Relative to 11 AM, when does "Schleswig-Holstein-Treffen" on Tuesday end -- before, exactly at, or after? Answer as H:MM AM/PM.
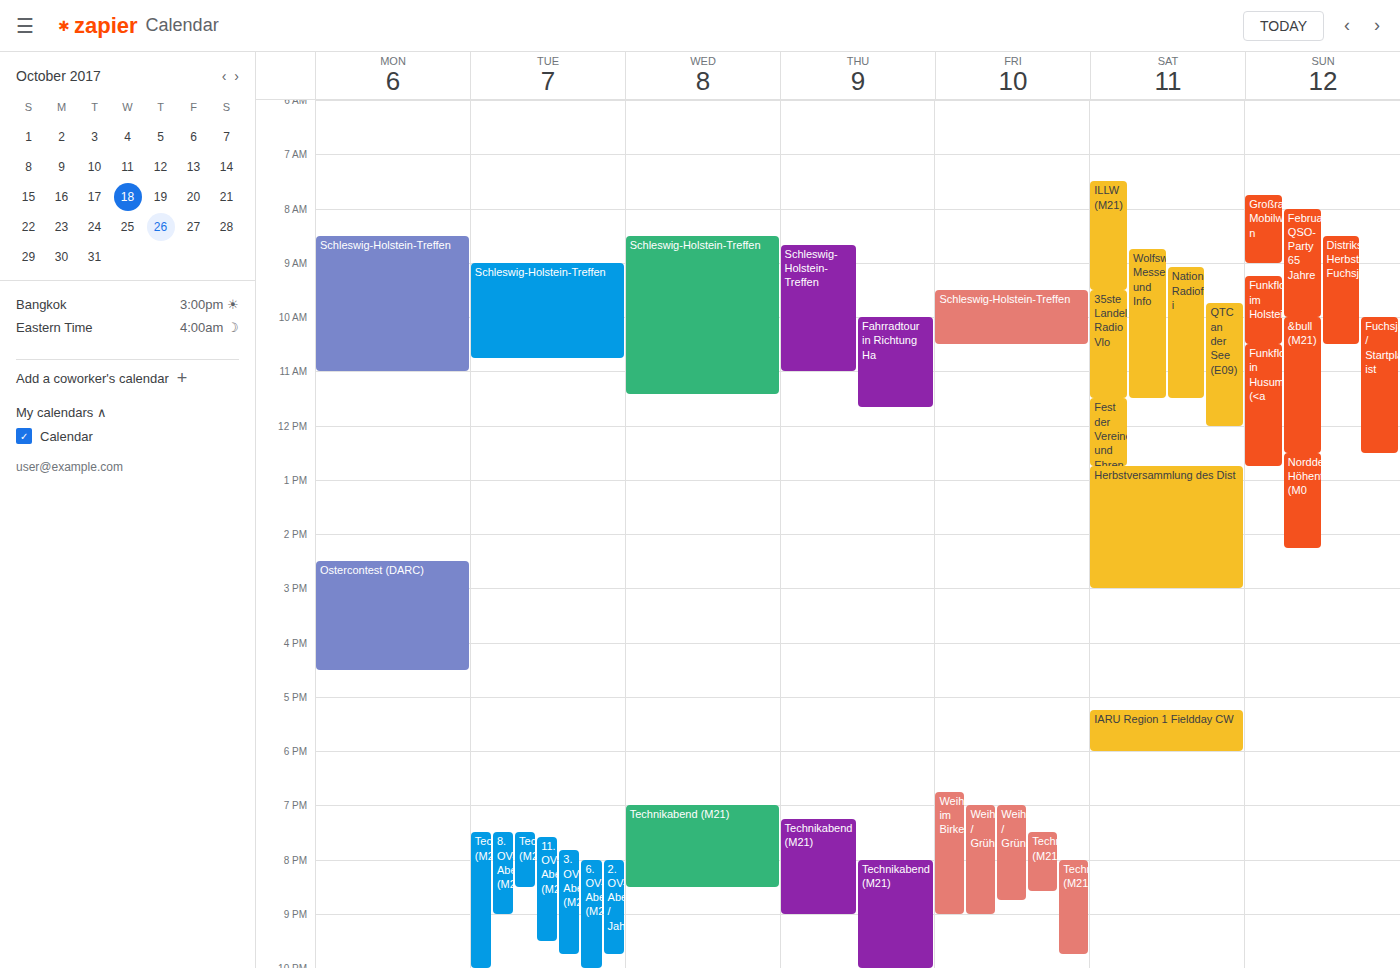
10:45 AM -- before 11 AM, 15 minutes above the 11 AM line.